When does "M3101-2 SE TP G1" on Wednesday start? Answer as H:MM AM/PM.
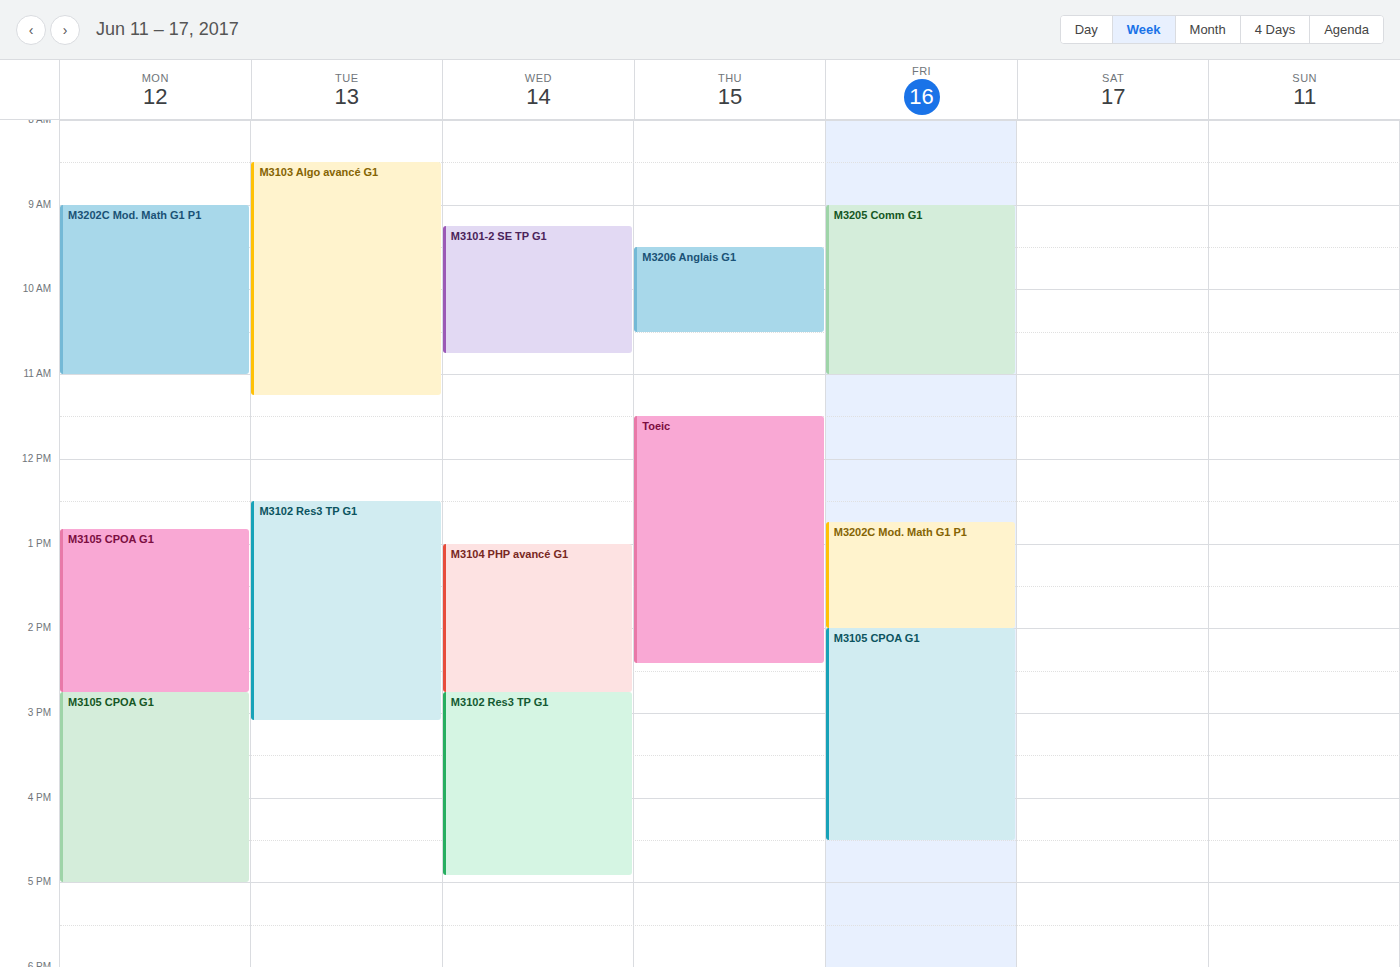
9:15 AM